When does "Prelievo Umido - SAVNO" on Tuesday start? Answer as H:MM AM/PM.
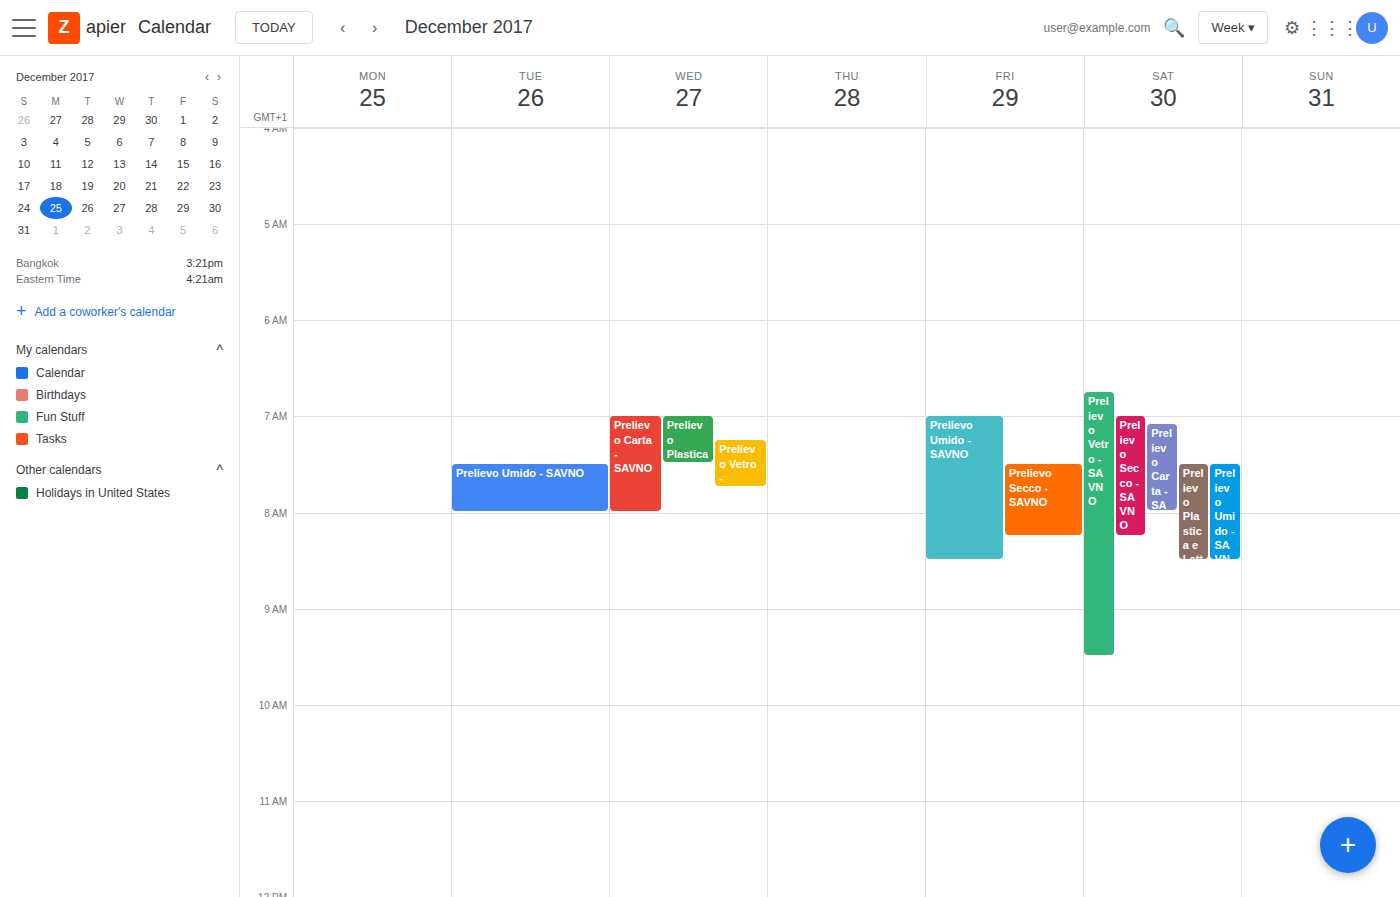
7:30 AM